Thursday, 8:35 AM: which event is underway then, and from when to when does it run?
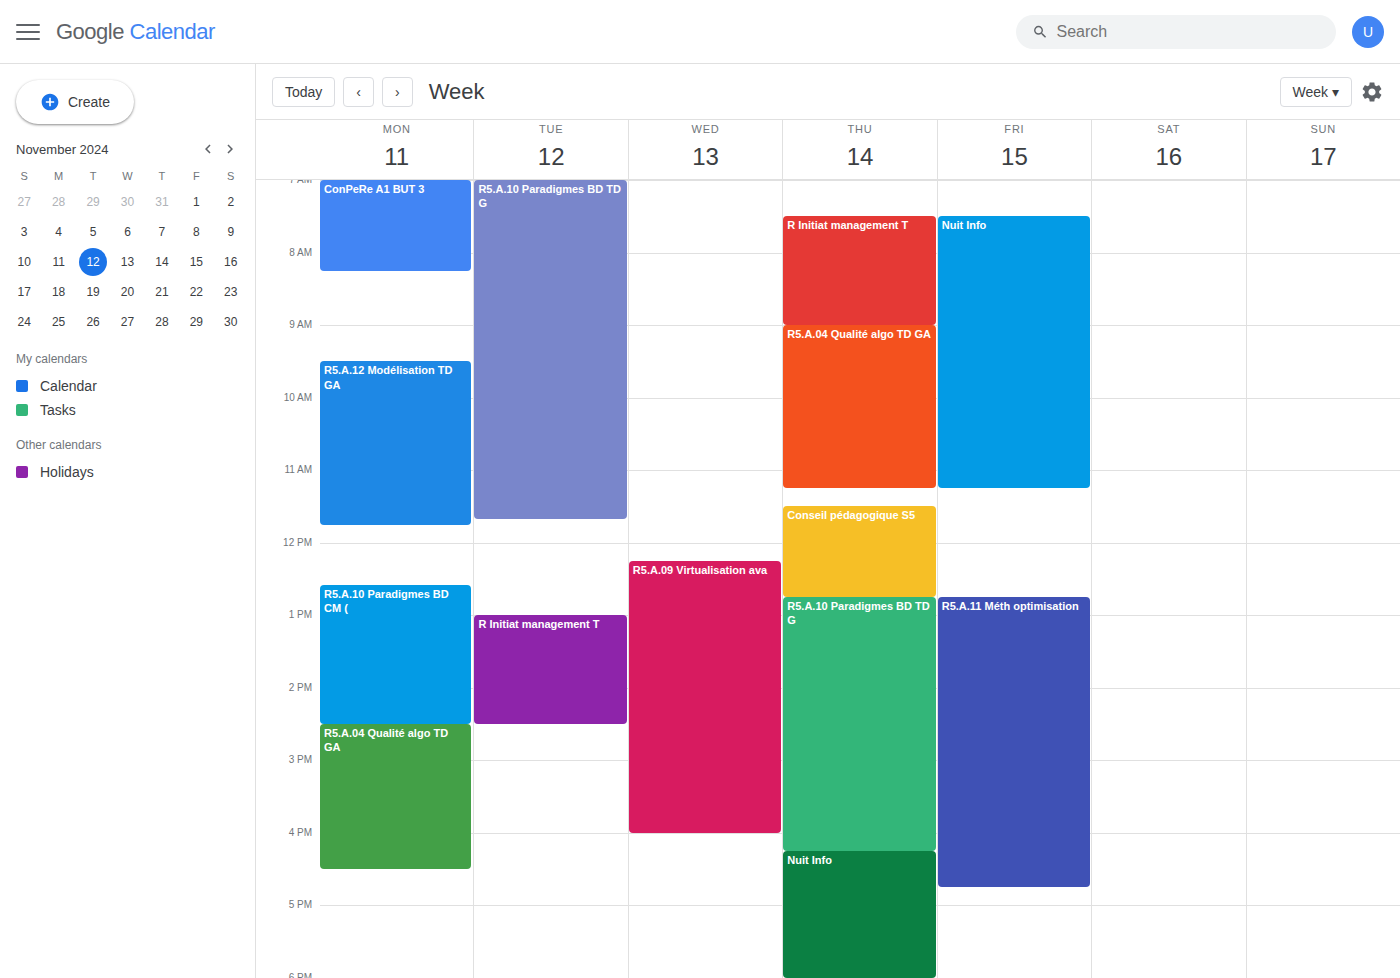
"R Initiat management T", 7:30 AM to 9:00 AM